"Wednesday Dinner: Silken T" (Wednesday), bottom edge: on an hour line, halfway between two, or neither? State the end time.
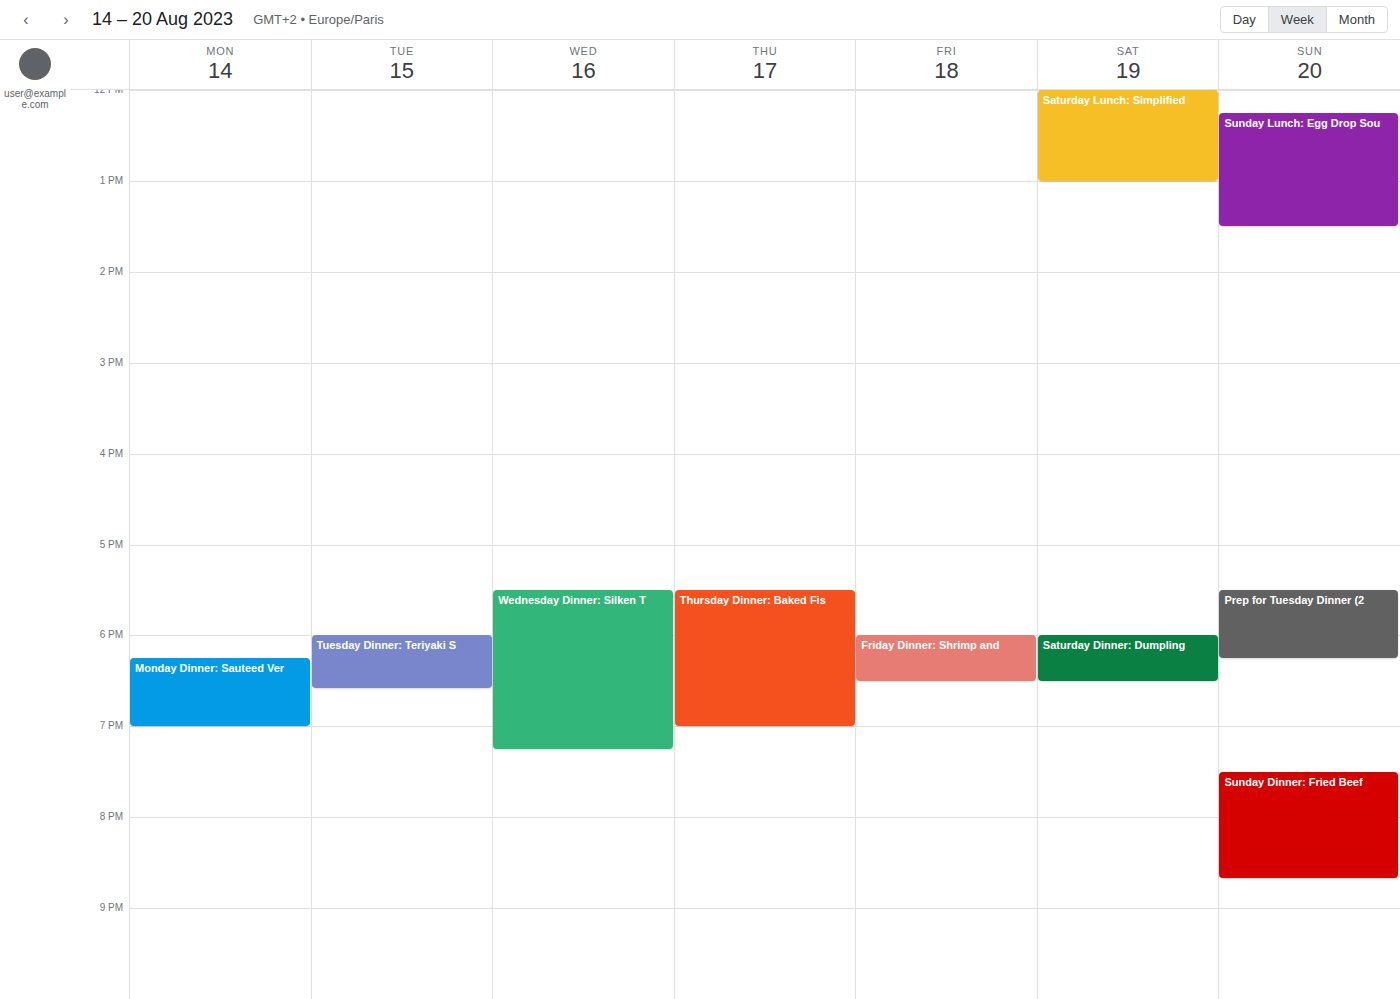
7:15 PM -- neither: a quarter of the way from the 7 PM line to the 8 PM line.